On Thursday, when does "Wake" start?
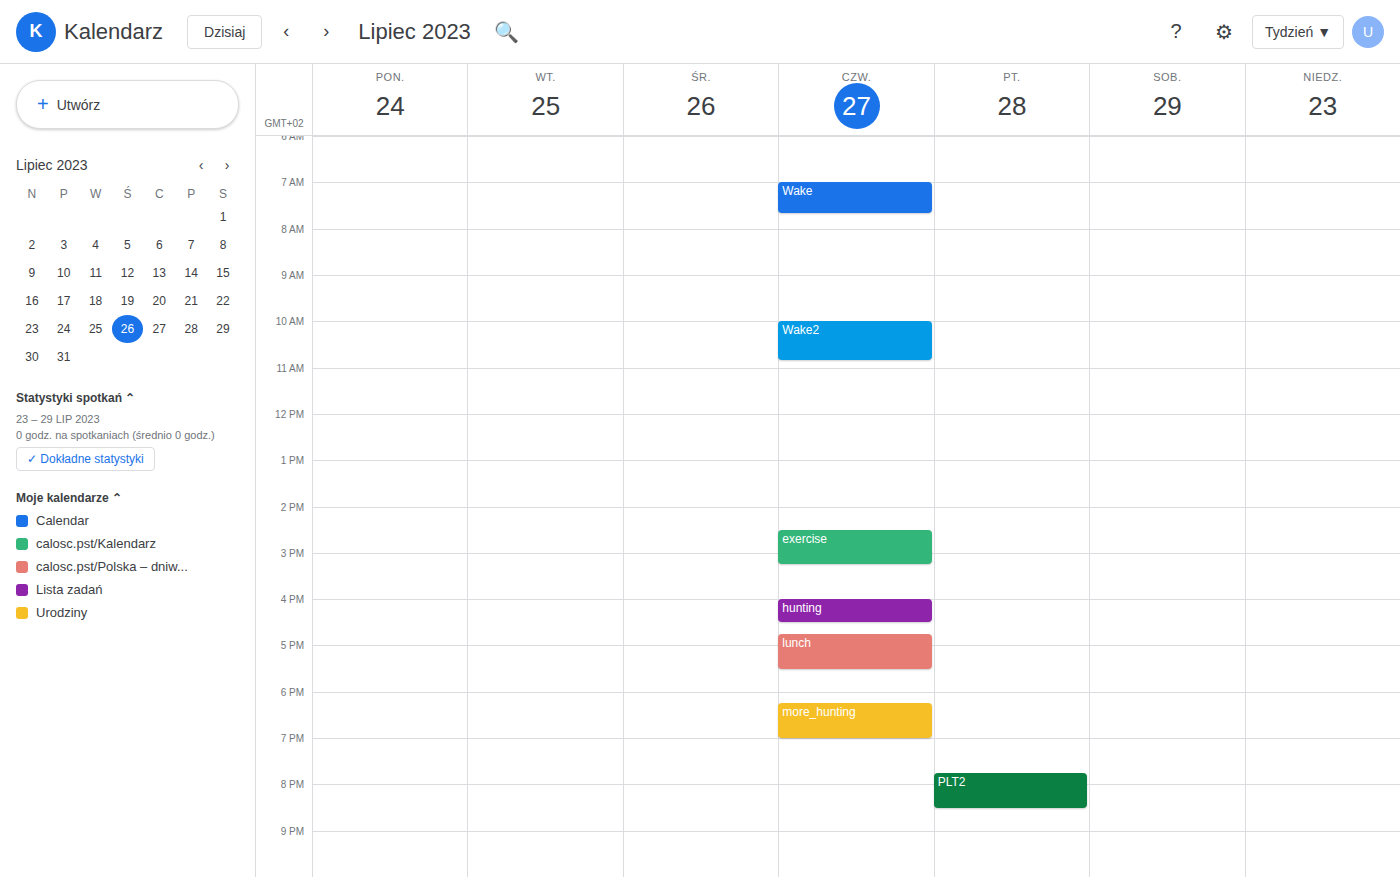
07:00